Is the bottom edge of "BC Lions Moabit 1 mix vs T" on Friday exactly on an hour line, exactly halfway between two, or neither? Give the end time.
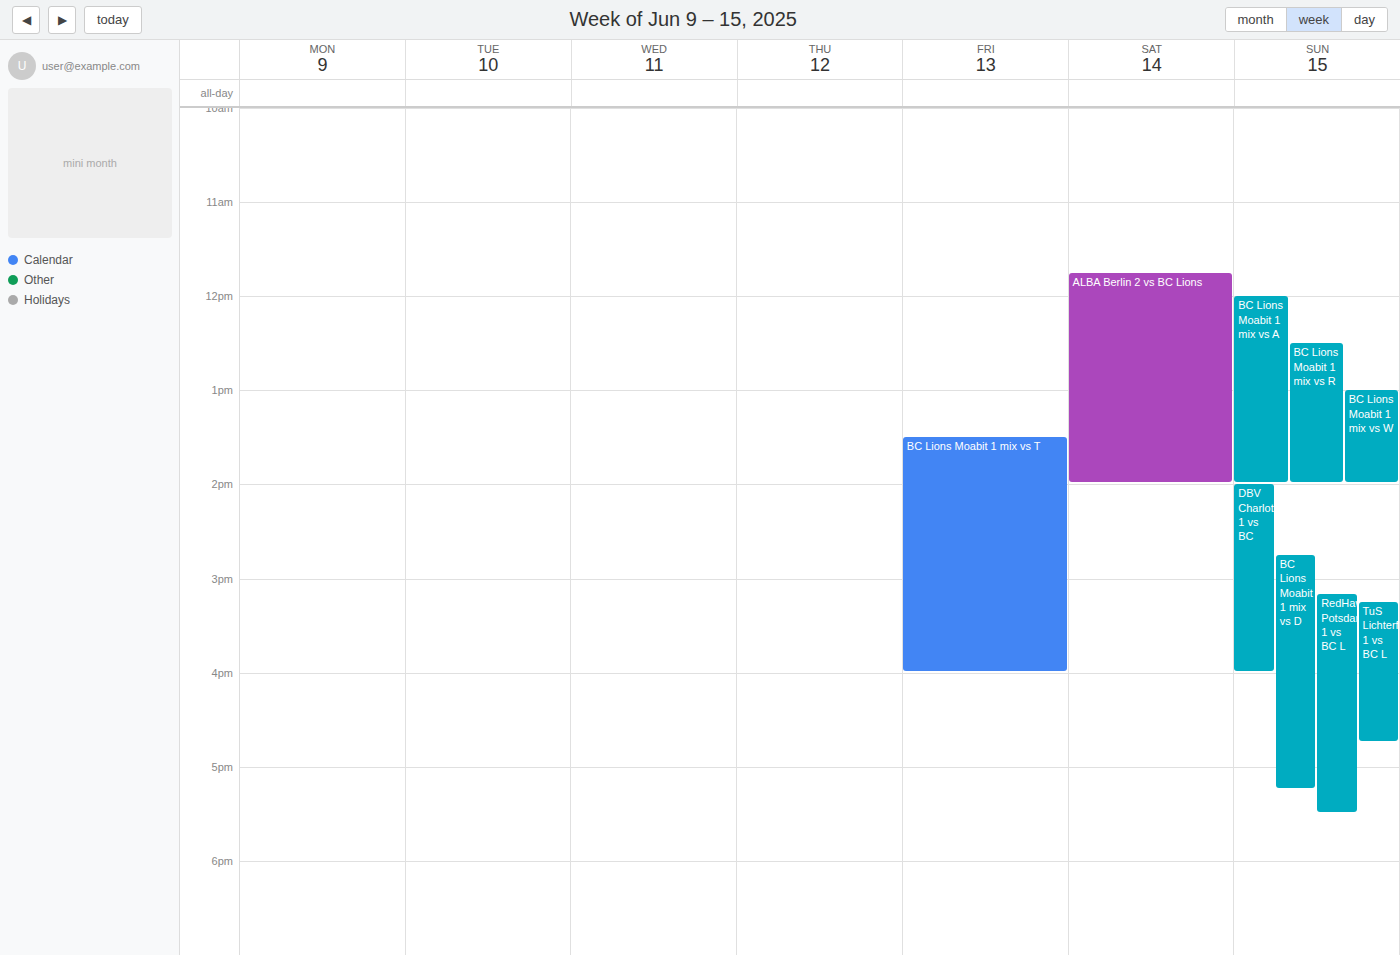
4:00 PM -- exactly on the 4 PM line.